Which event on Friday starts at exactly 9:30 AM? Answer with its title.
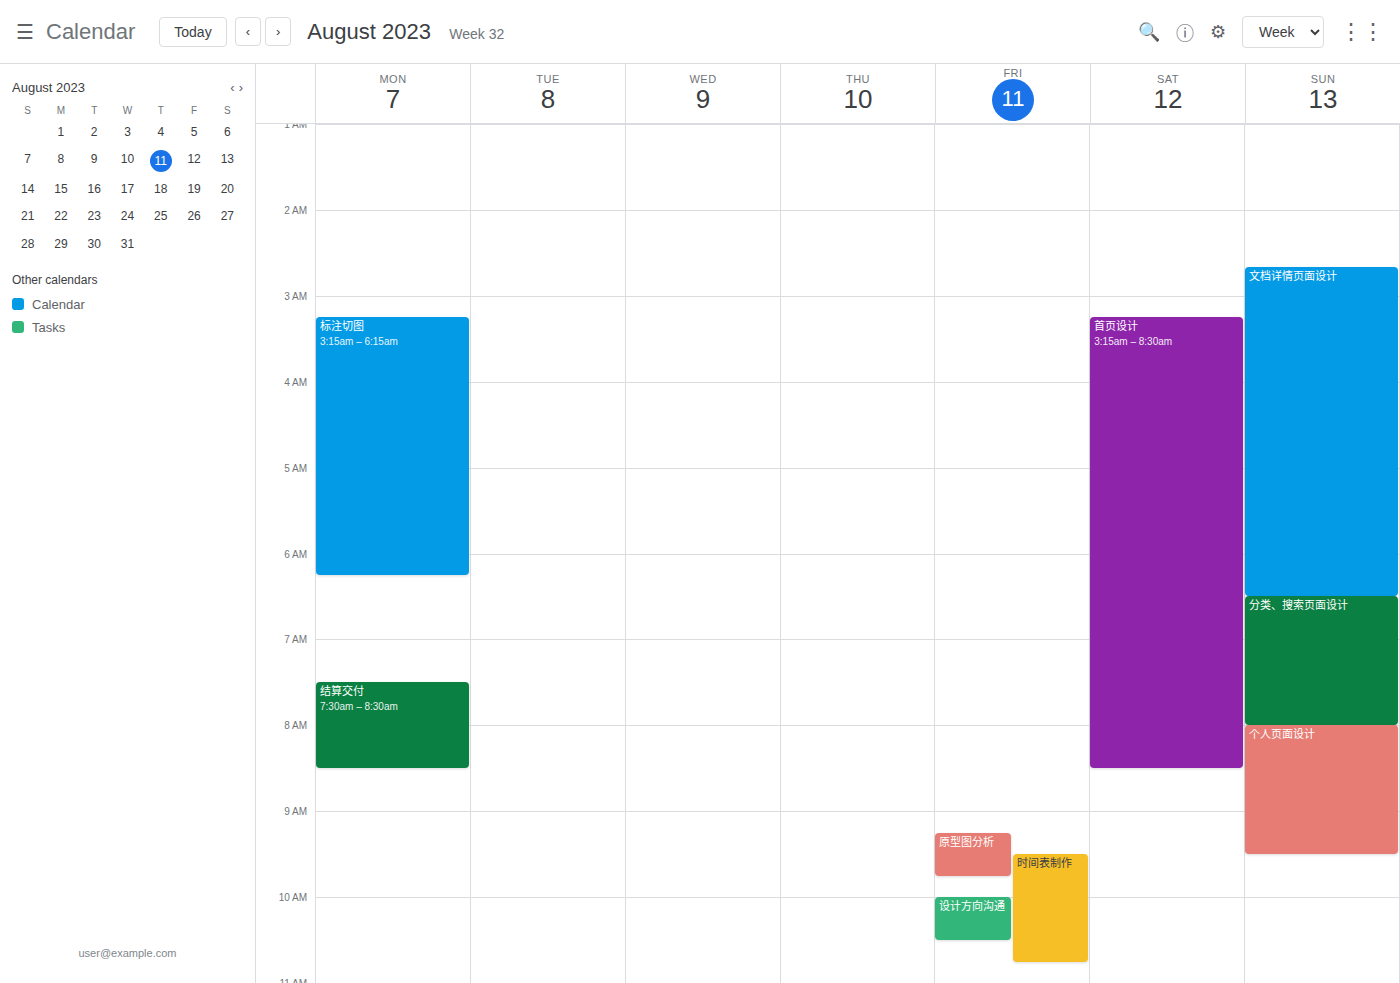
"时间表制作"